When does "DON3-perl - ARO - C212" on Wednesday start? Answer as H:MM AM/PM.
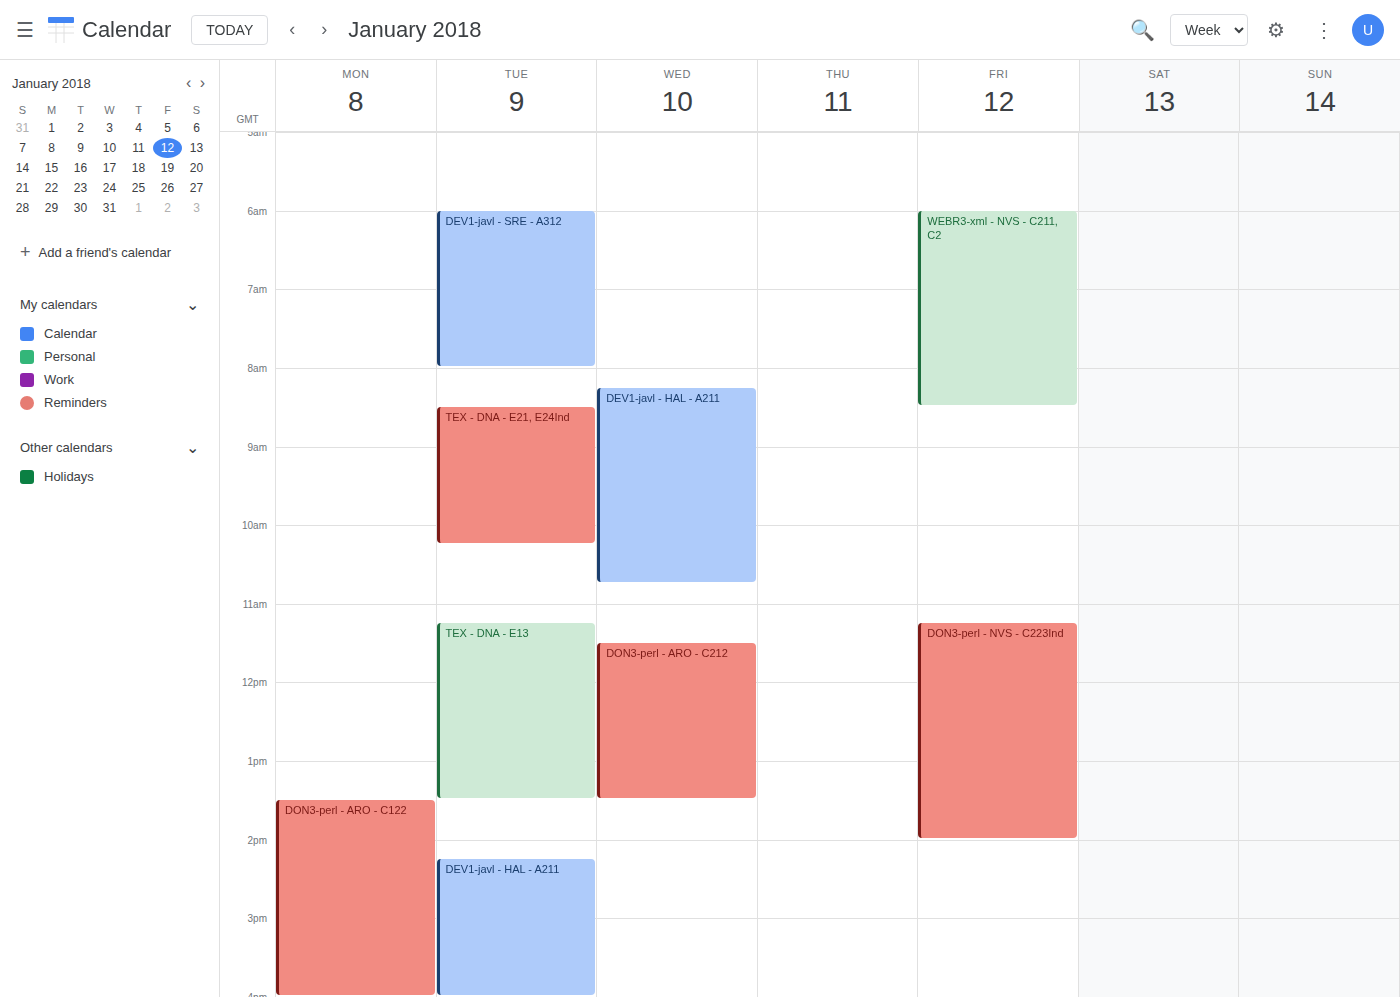
11:30 AM